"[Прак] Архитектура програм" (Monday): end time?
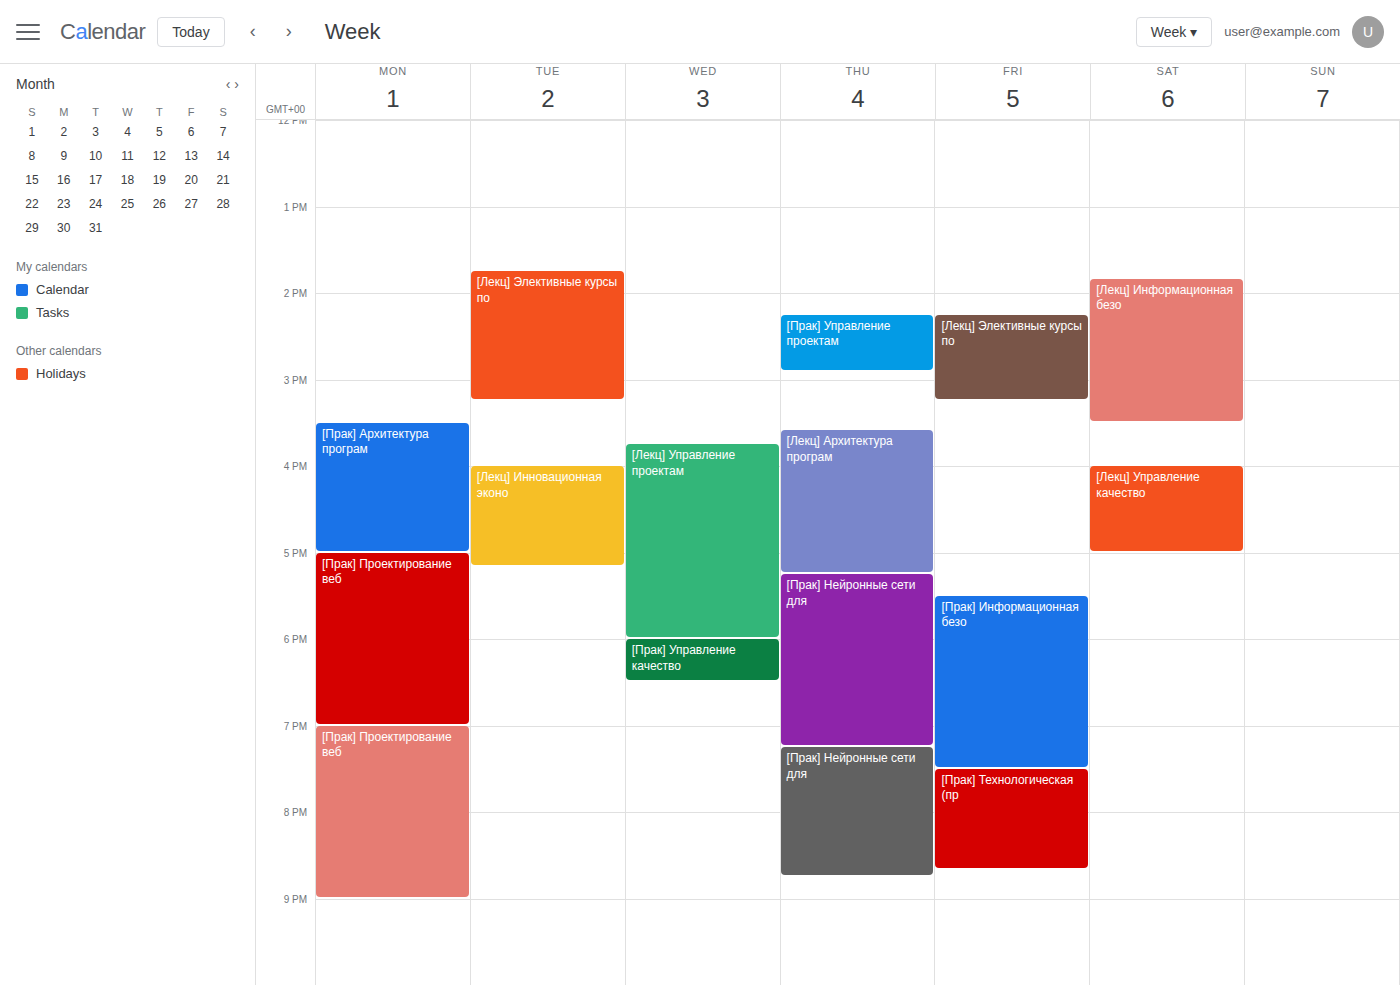
5:00 PM